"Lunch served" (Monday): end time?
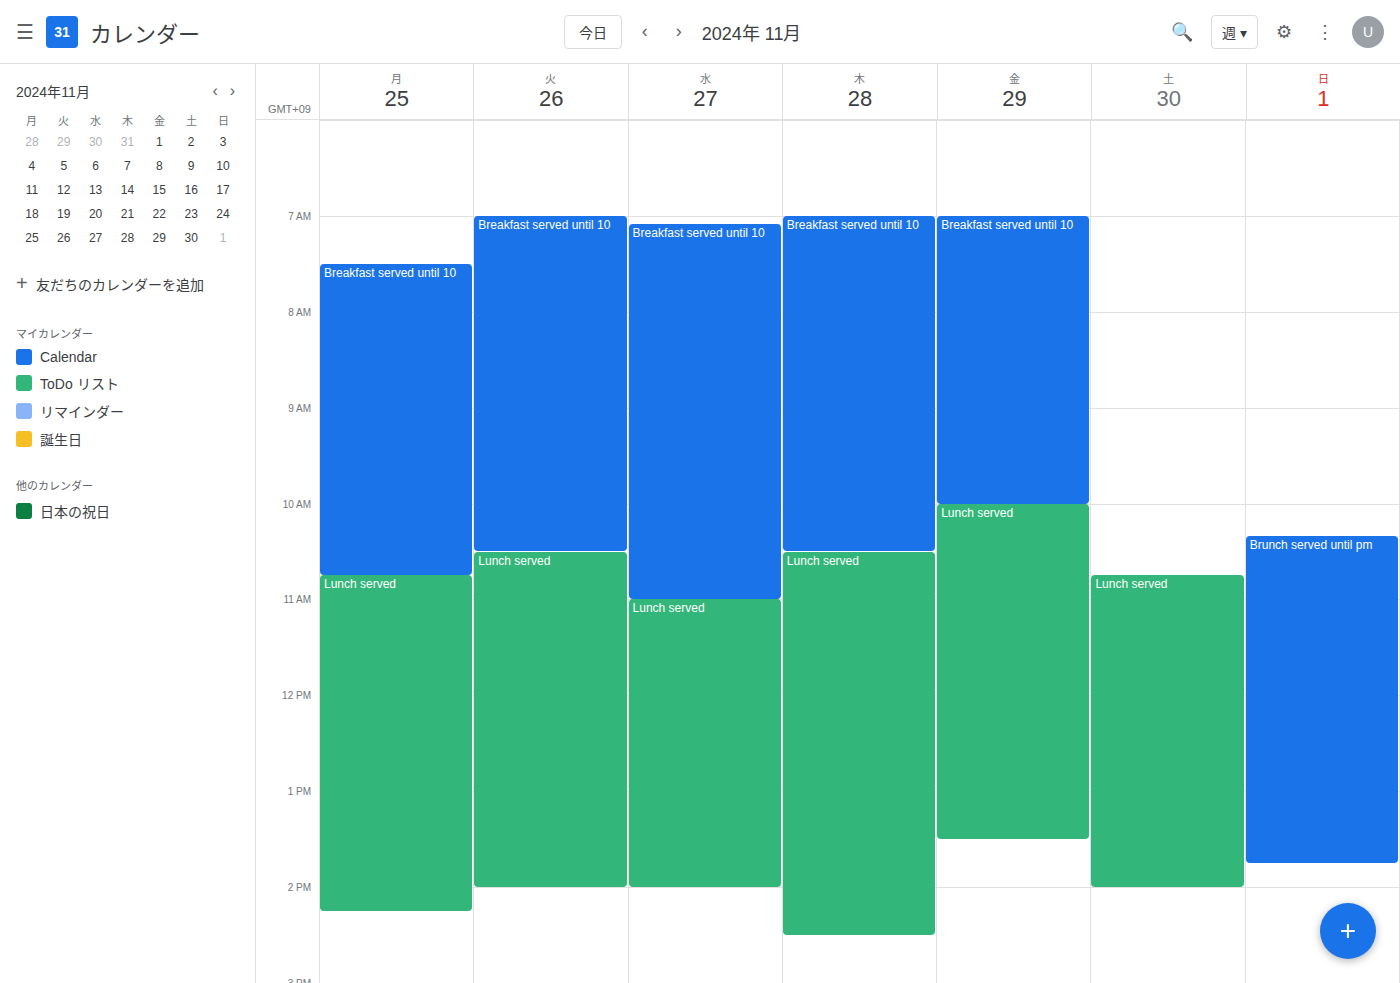
2:15 PM